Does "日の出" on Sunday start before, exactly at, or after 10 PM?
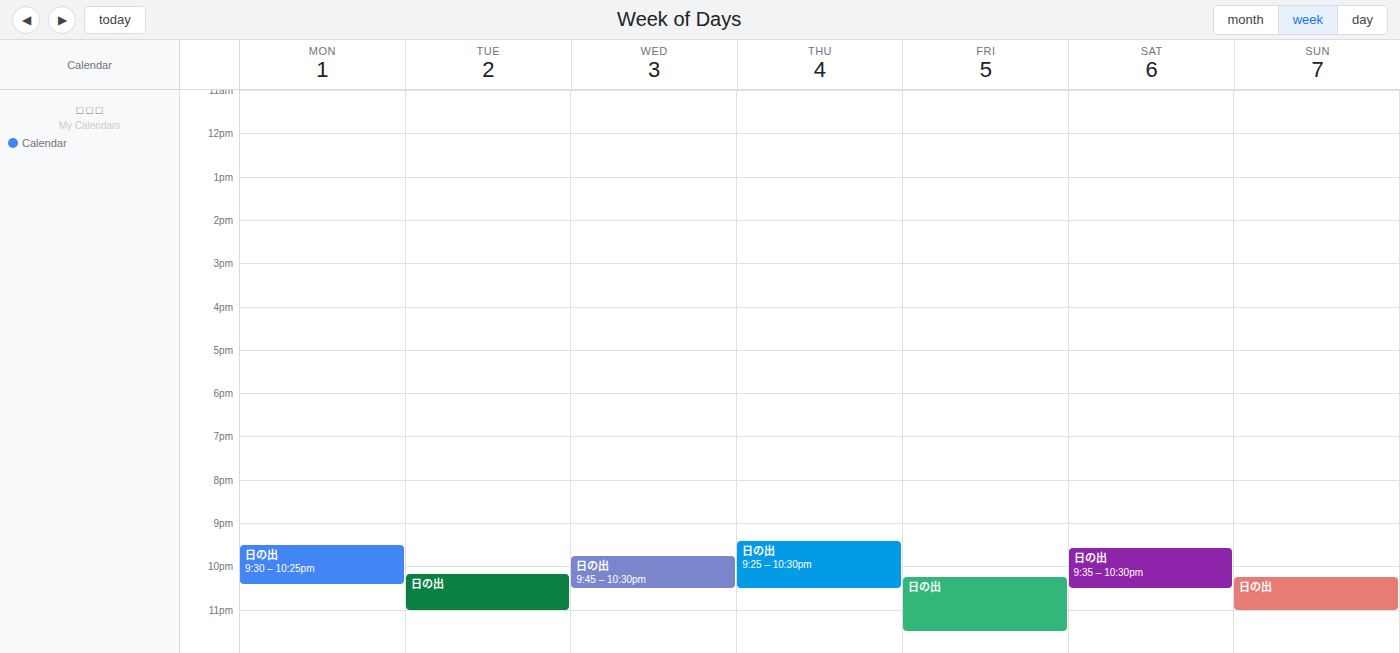
10:15 PM -- after 10 PM, 15 minutes below the 10 PM line.